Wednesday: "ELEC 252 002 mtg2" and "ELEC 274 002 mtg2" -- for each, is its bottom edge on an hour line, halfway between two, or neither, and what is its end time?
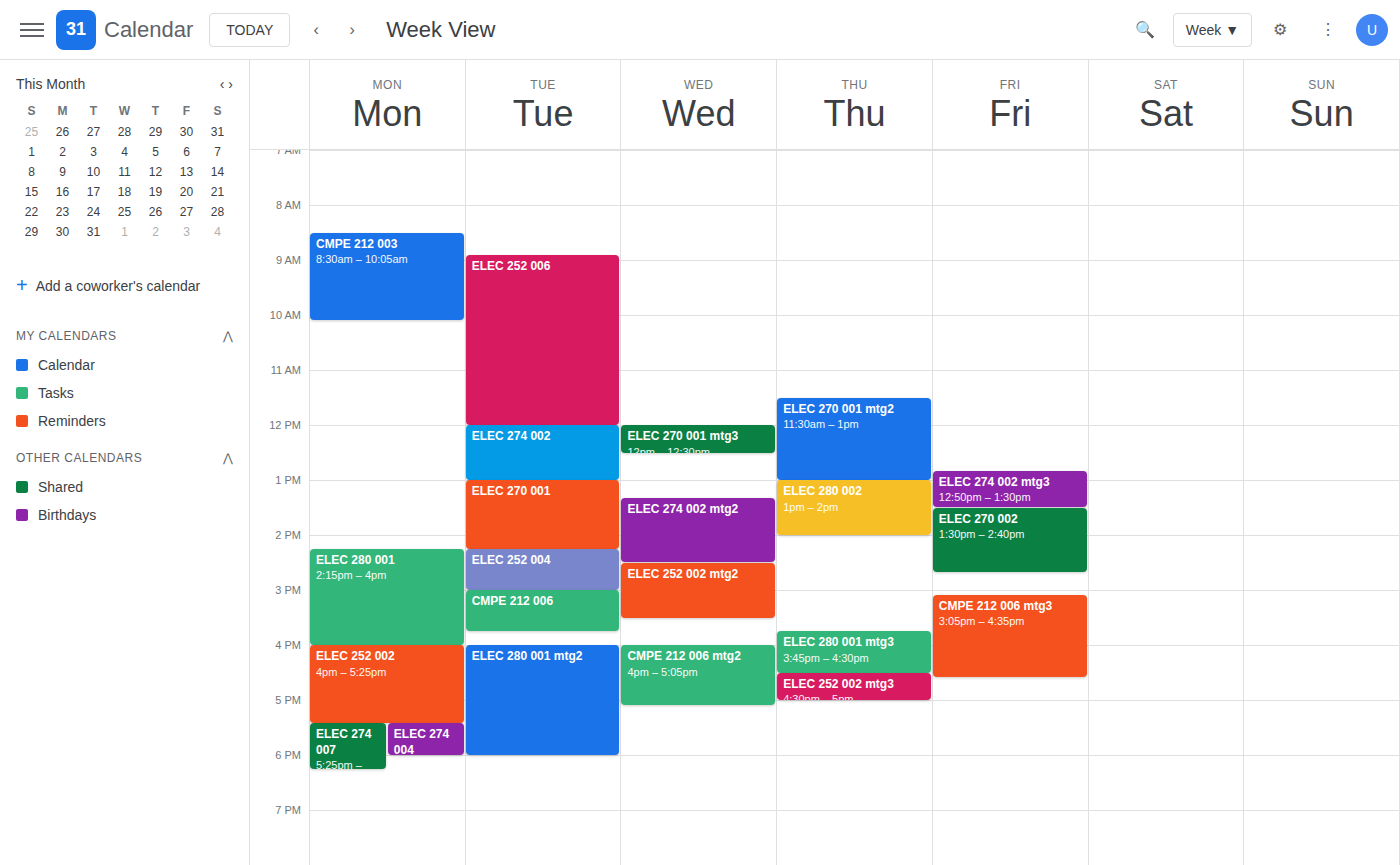
"ELEC 252 002 mtg2": 3:30 PM, halfway between the 3 PM and 4 PM lines. "ELEC 274 002 mtg2": 2:30 PM, halfway between the 2 PM and 3 PM lines.